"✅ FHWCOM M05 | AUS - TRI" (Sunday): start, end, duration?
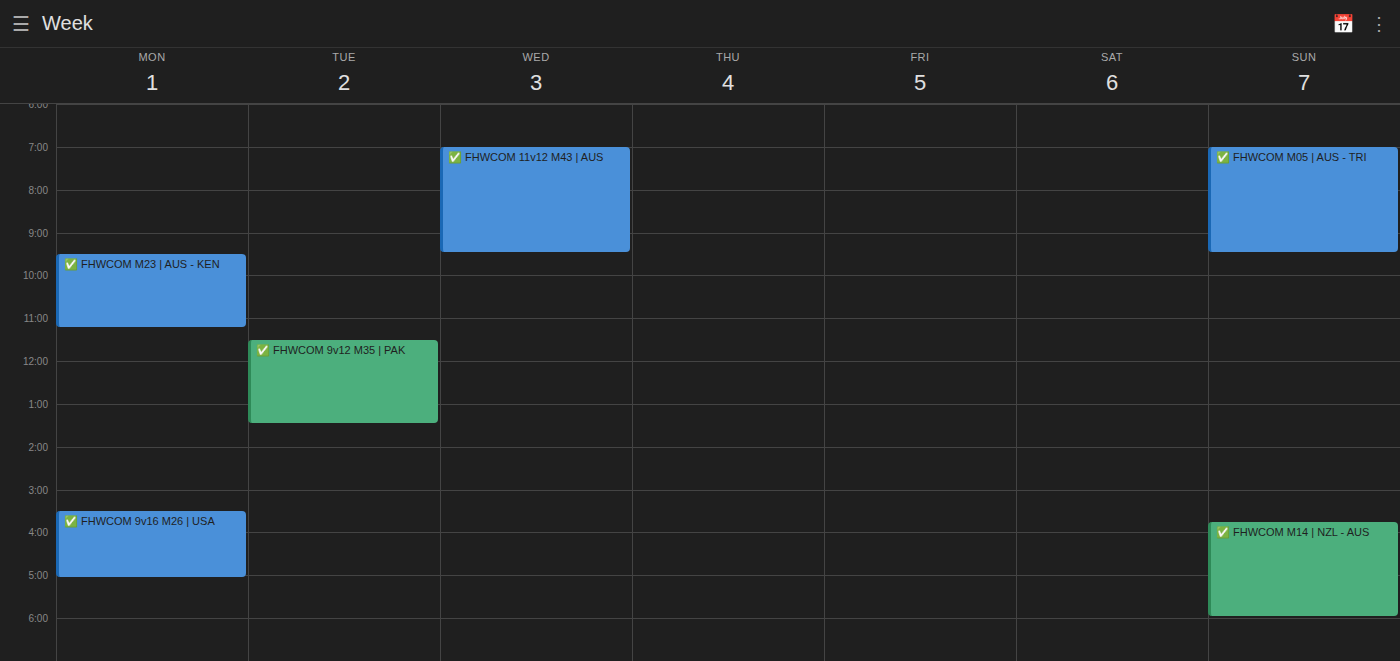
7:00 AM to 9:30 AM, 2 hours 30 minutes